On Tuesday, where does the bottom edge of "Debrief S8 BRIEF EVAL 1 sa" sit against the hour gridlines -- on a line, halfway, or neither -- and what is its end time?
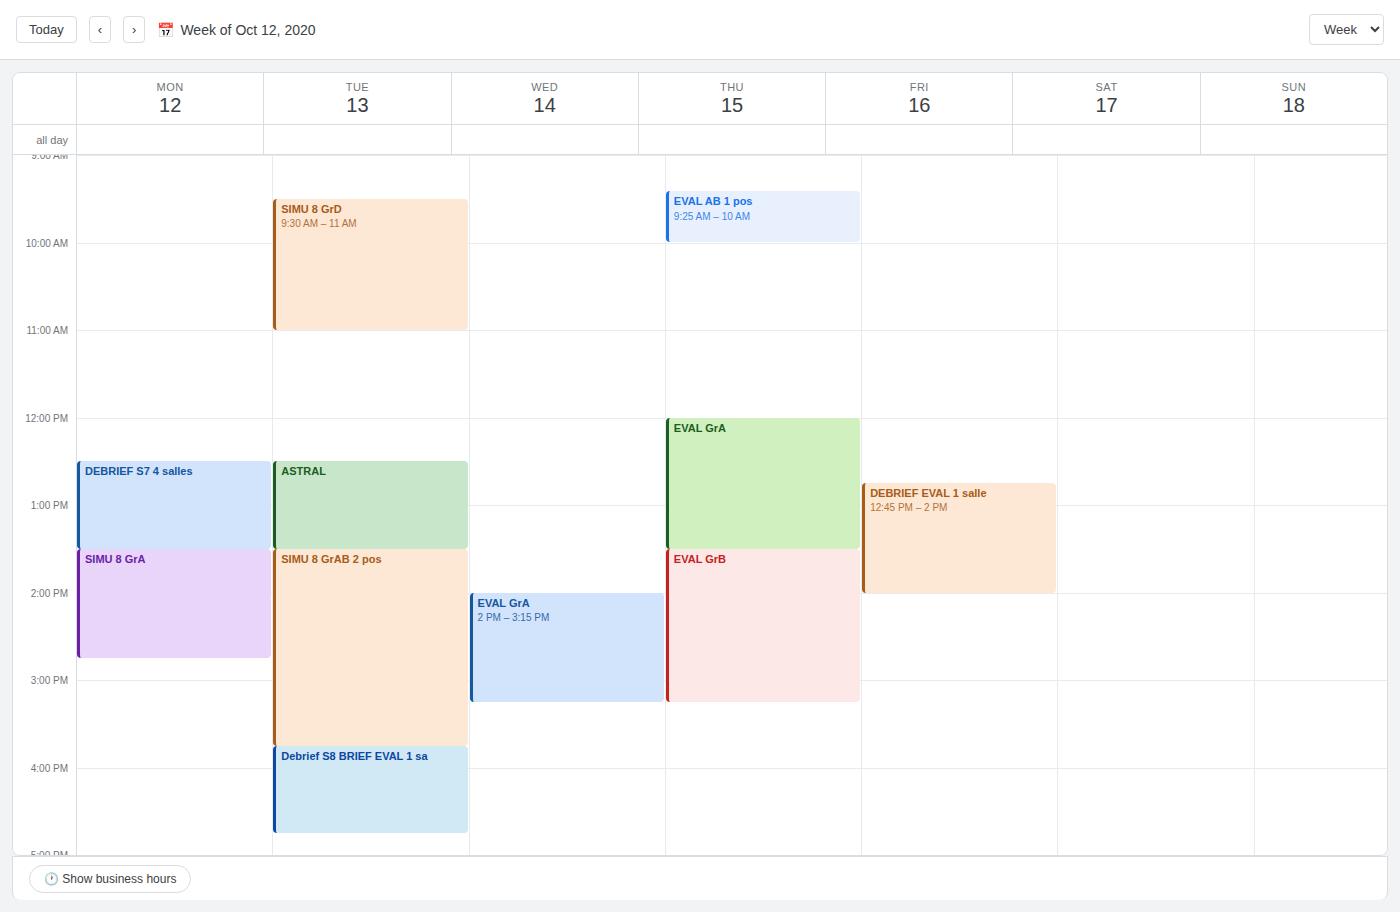
4:45 PM -- neither: three quarters of the way from the 4 PM line to the 5 PM line.